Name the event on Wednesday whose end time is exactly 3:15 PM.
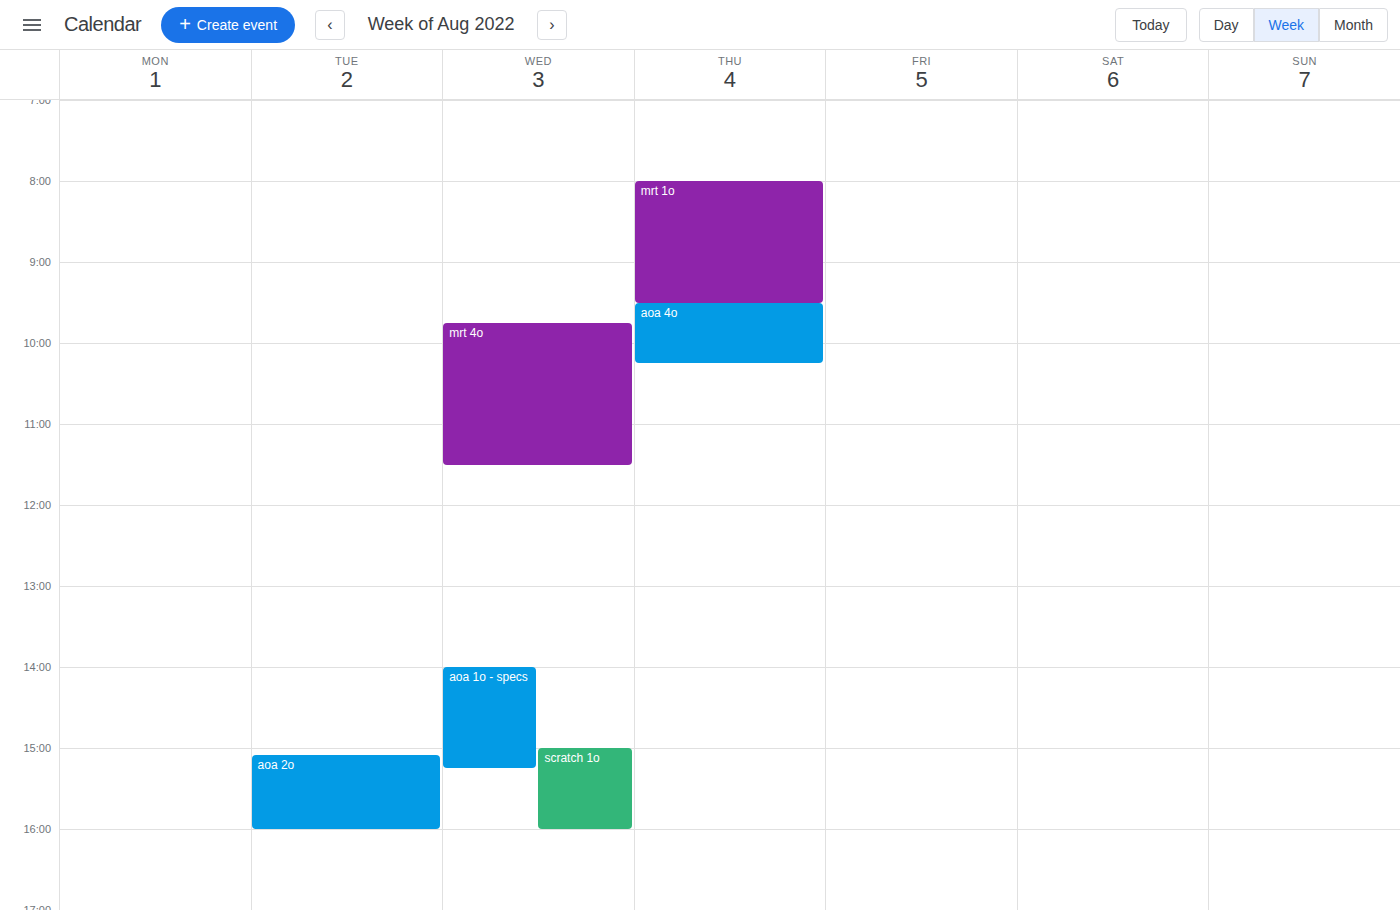
"aoa 1o - specs"